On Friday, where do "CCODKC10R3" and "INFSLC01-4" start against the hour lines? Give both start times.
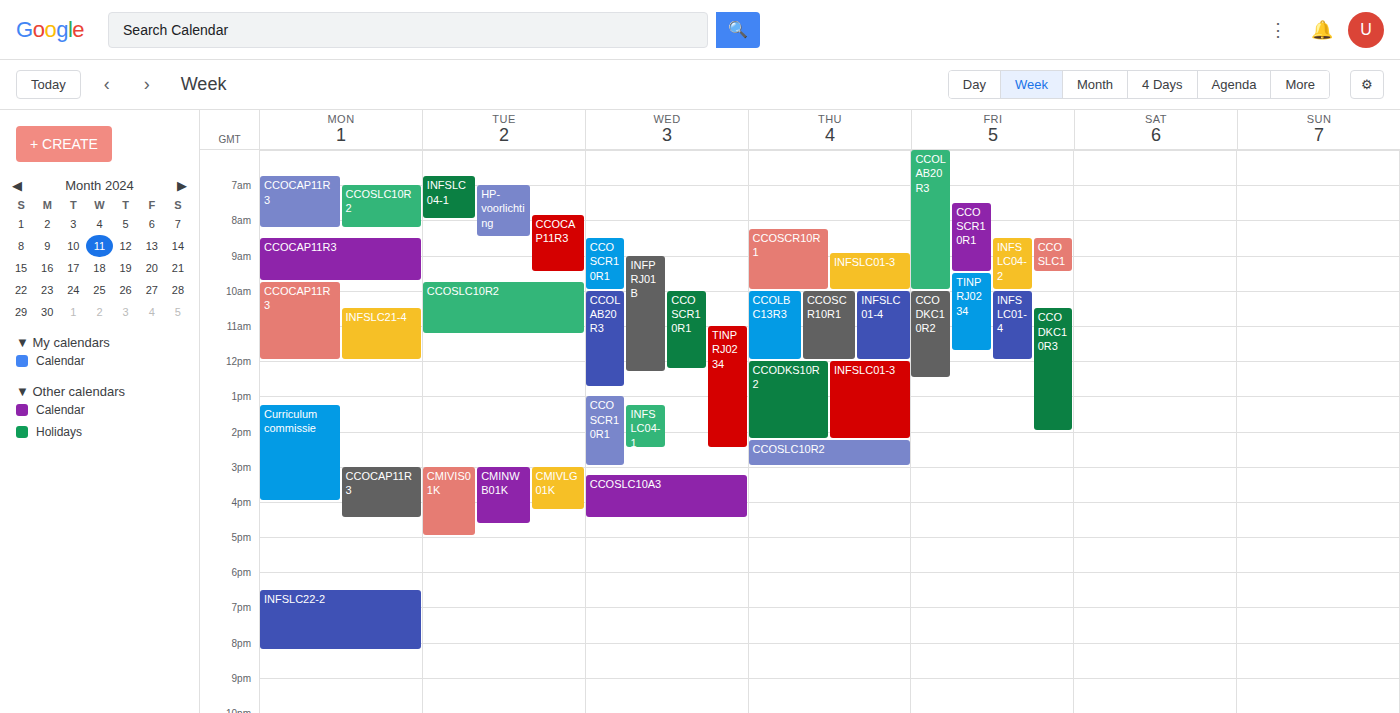
"CCODKC10R3": 10:30 AM, halfway between the 10 AM and 11 AM lines. "INFSLC01-4": 10:00 AM, exactly on the 10 AM line.